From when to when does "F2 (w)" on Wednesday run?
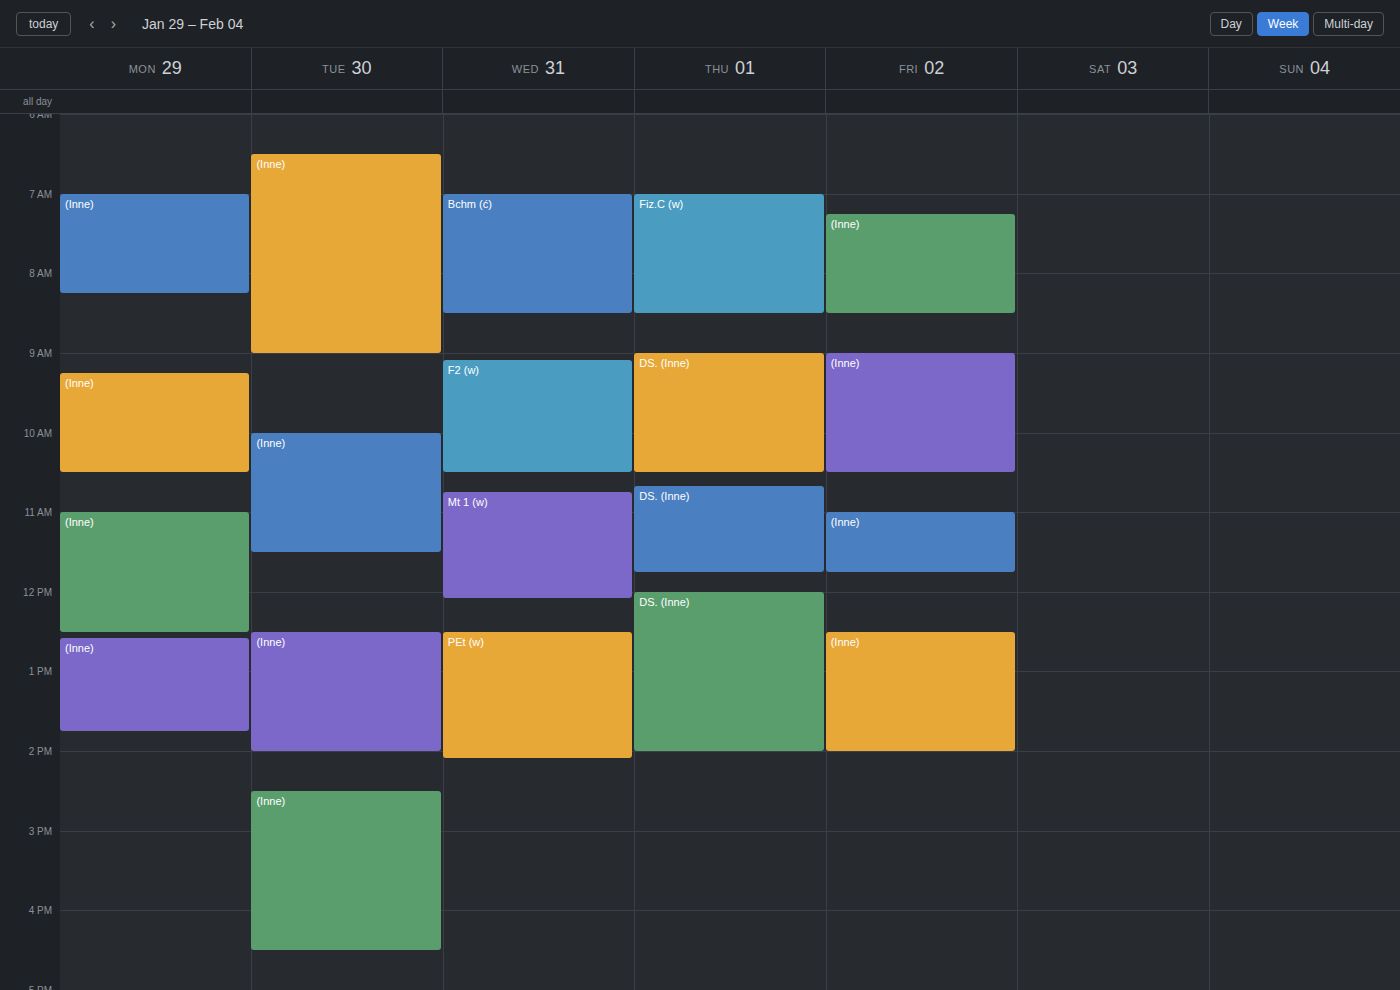
9:05 AM to 10:30 AM